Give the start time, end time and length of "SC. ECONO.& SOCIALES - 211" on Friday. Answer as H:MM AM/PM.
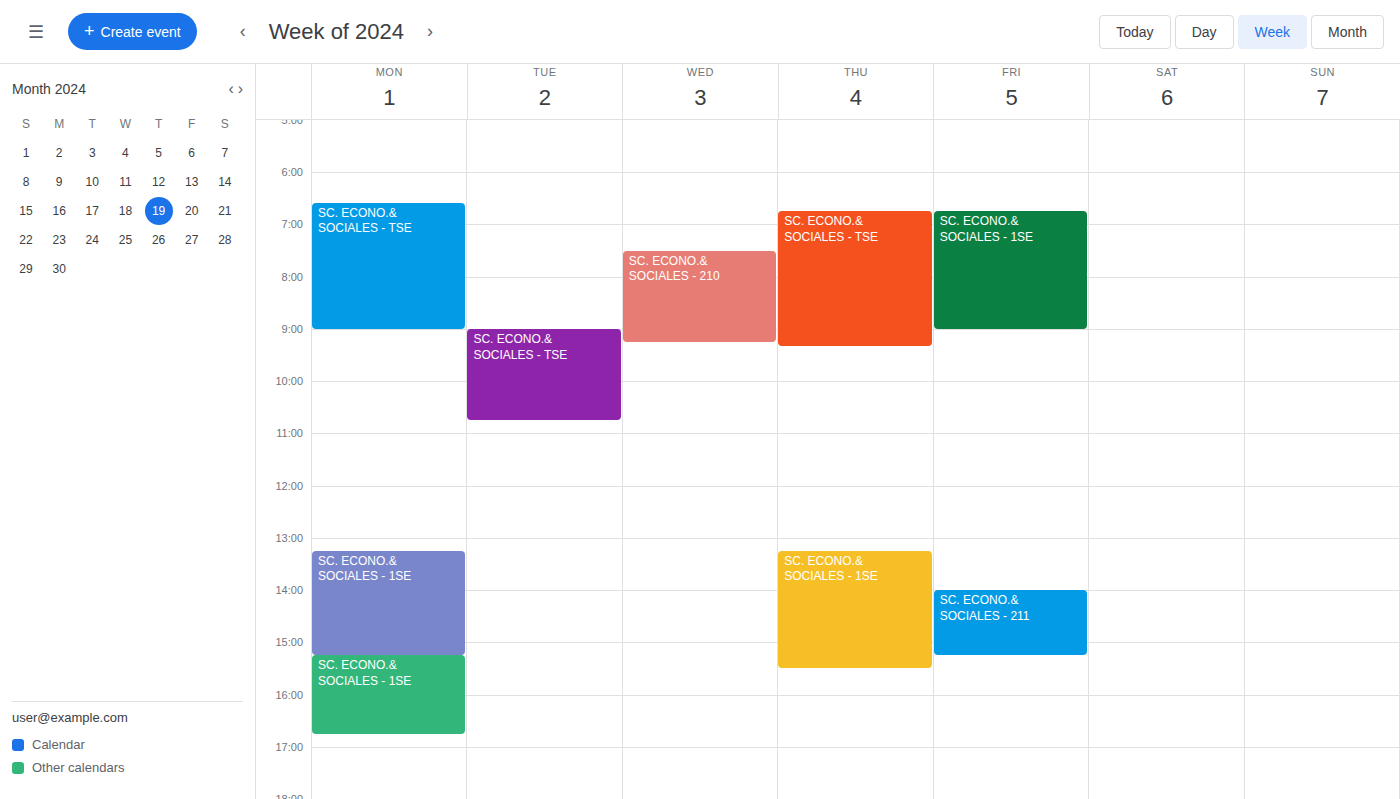
2:00 PM to 3:15 PM, 1 hour 15 minutes